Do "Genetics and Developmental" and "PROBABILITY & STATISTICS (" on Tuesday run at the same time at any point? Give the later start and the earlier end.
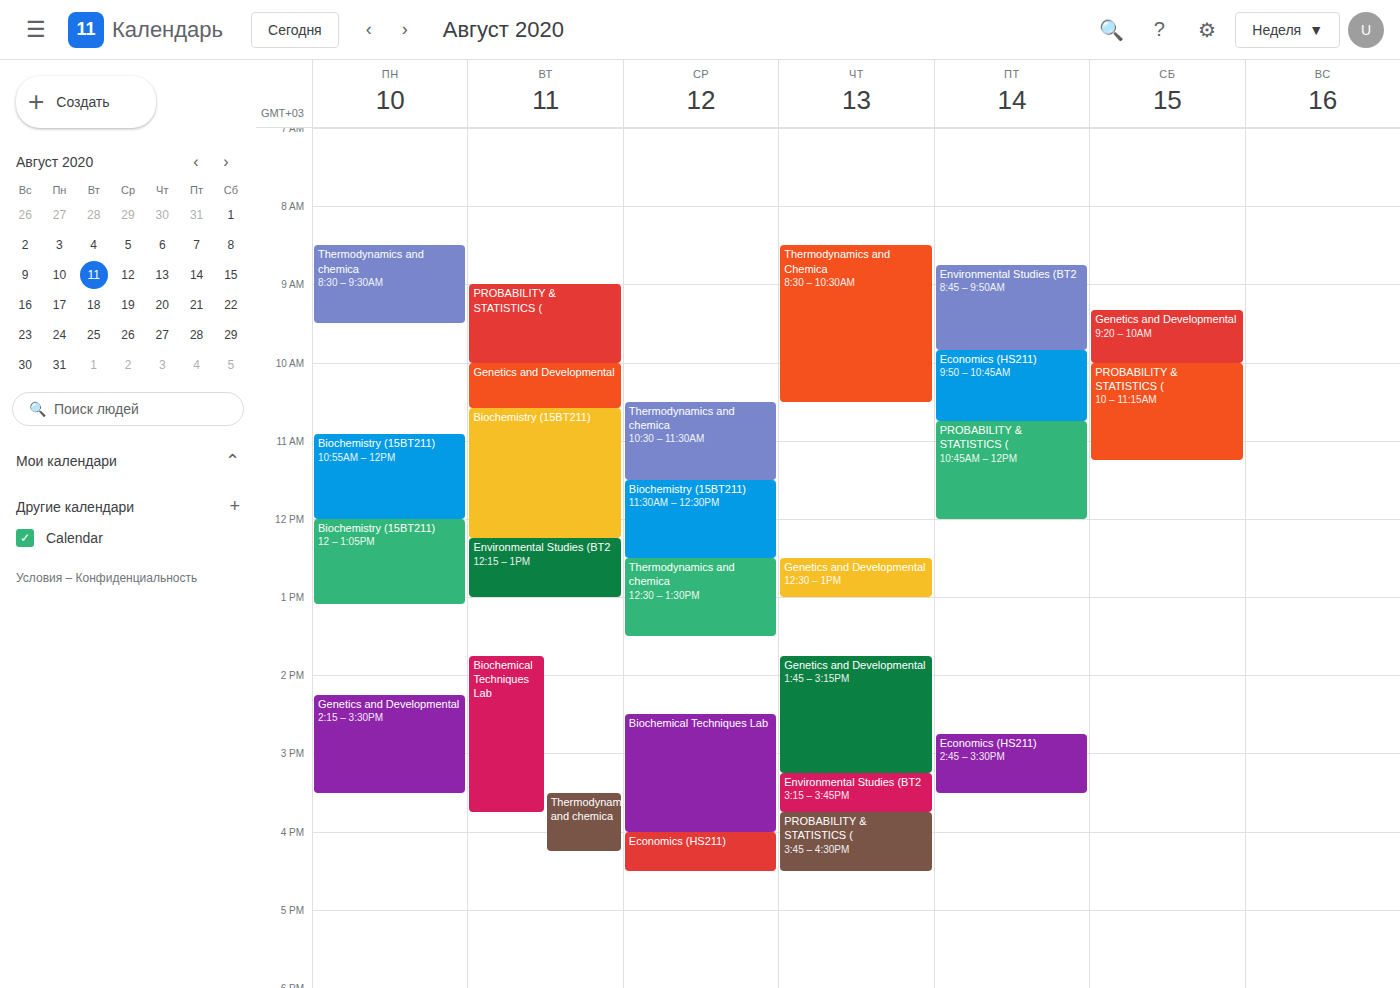
"PROBABILITY & STATISTICS (" ends at 10:00 AM, exactly when "Genetics and Developmental" starts -- they touch but do not overlap.